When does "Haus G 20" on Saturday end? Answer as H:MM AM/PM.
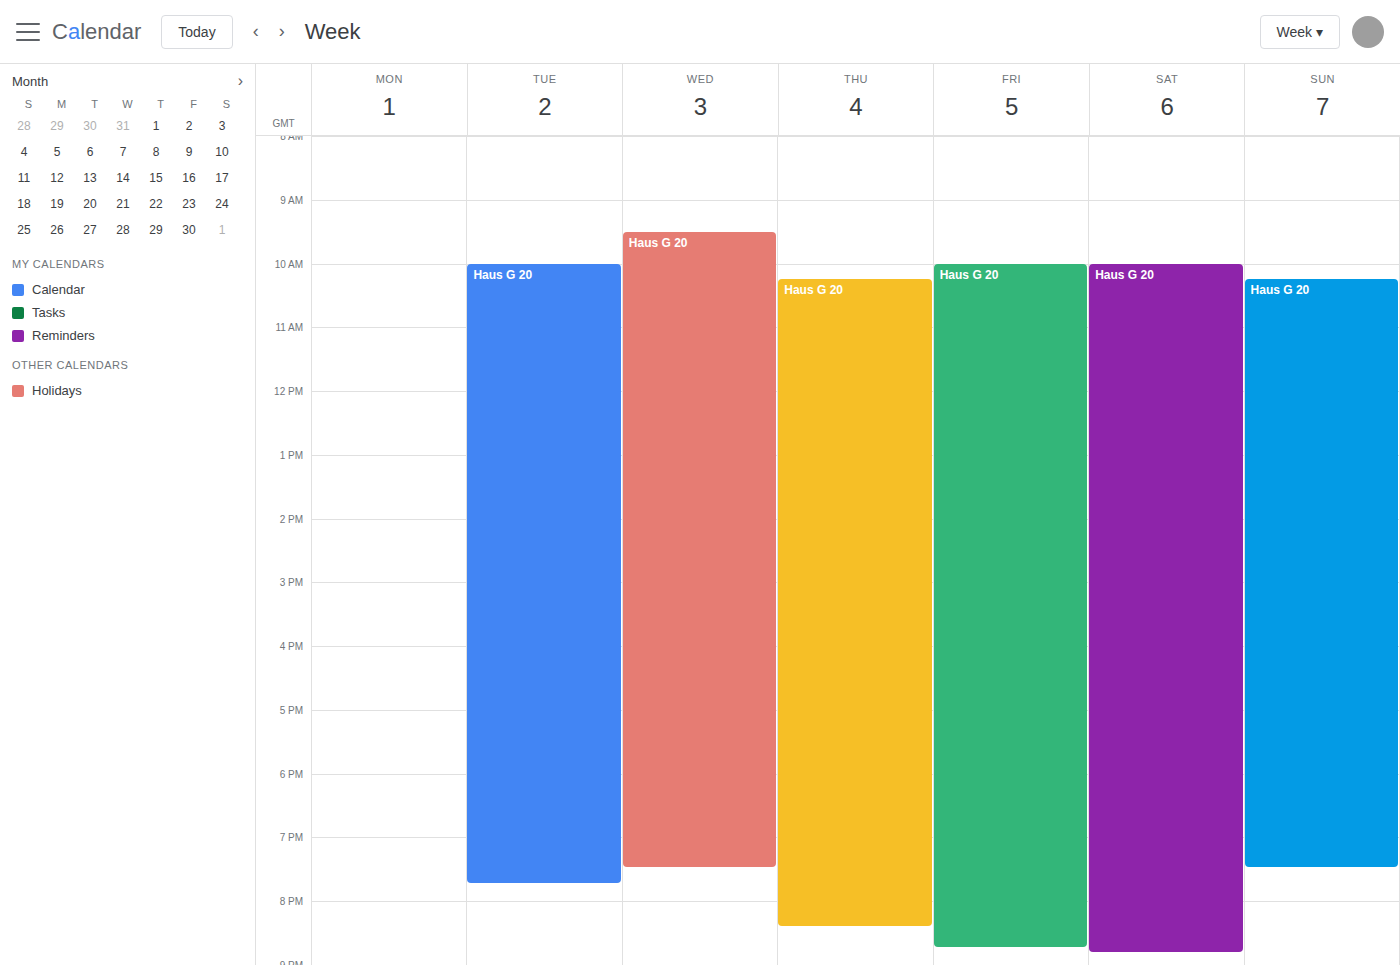
8:50 PM